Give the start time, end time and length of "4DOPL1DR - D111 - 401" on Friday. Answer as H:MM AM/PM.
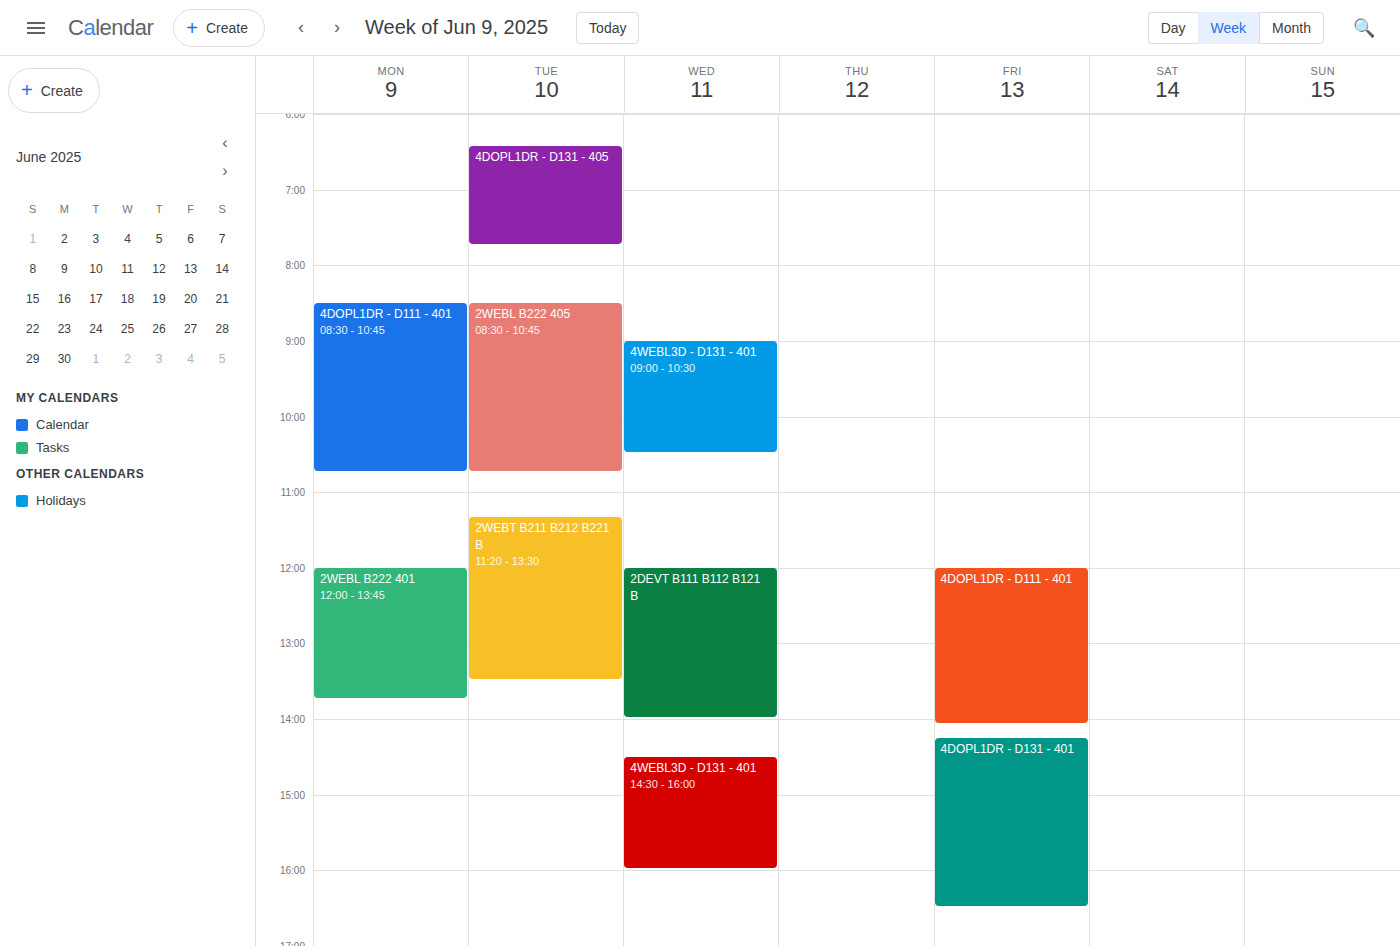
12:00 PM to 2:05 PM, 2 hours 5 minutes